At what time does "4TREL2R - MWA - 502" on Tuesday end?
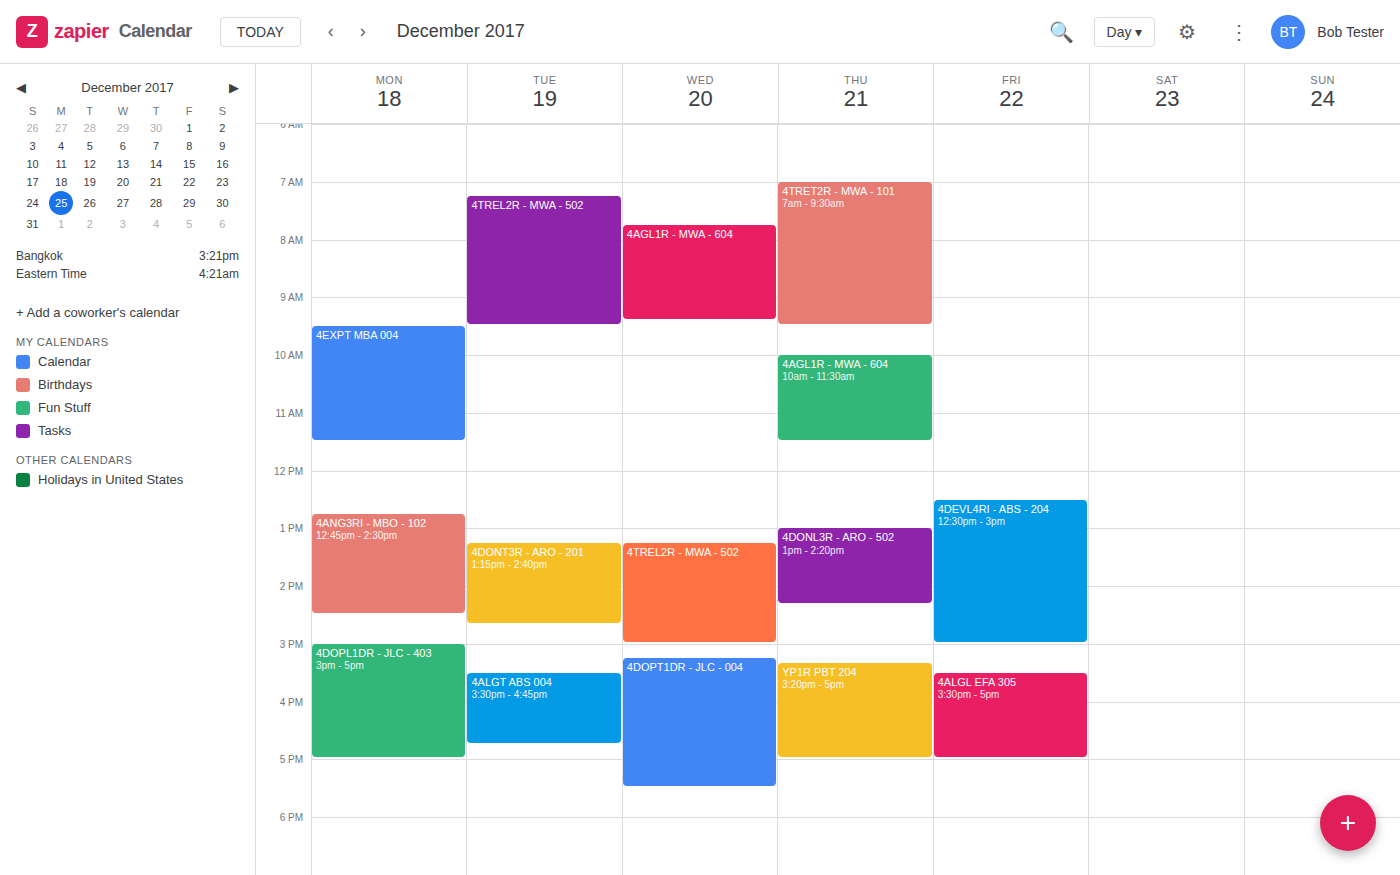
9:30 AM